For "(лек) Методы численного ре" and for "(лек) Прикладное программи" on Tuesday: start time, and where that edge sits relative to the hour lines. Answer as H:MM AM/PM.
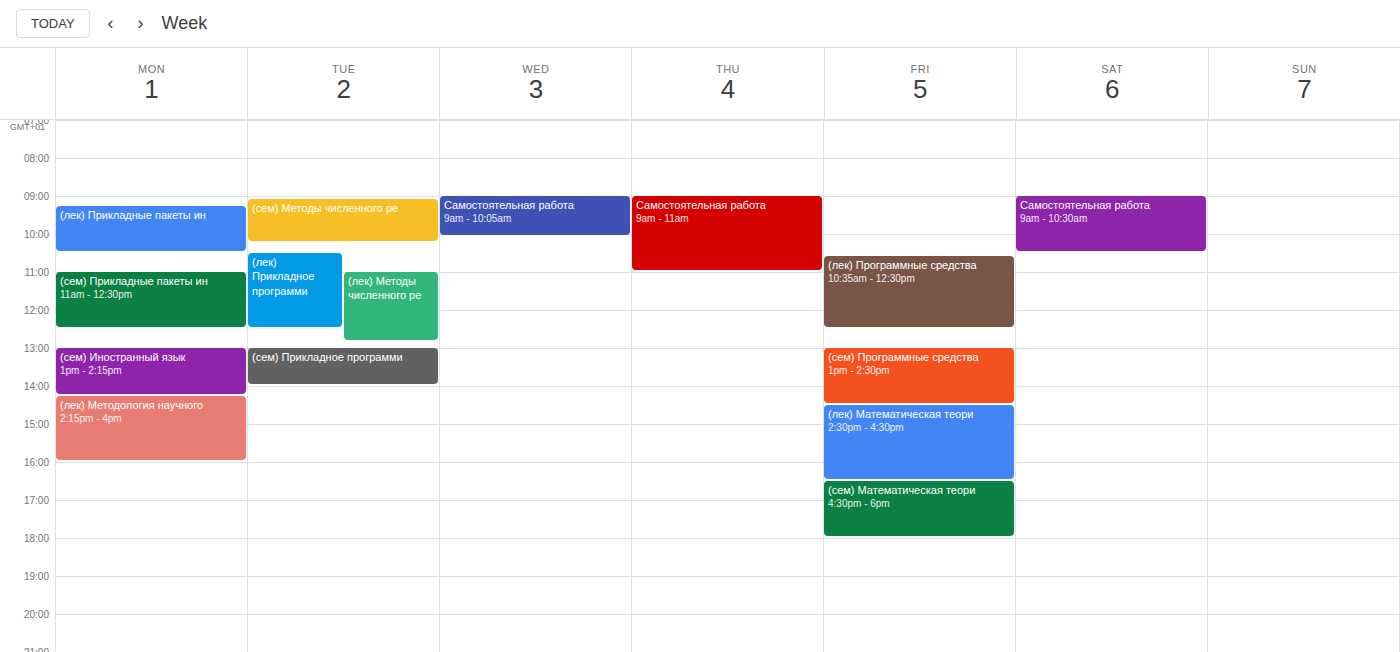
"(лек) Методы численного ре": 11:00 AM, exactly on the 11 AM line. "(лек) Прикладное программи": 10:30 AM, halfway between the 10 AM and 11 AM lines.